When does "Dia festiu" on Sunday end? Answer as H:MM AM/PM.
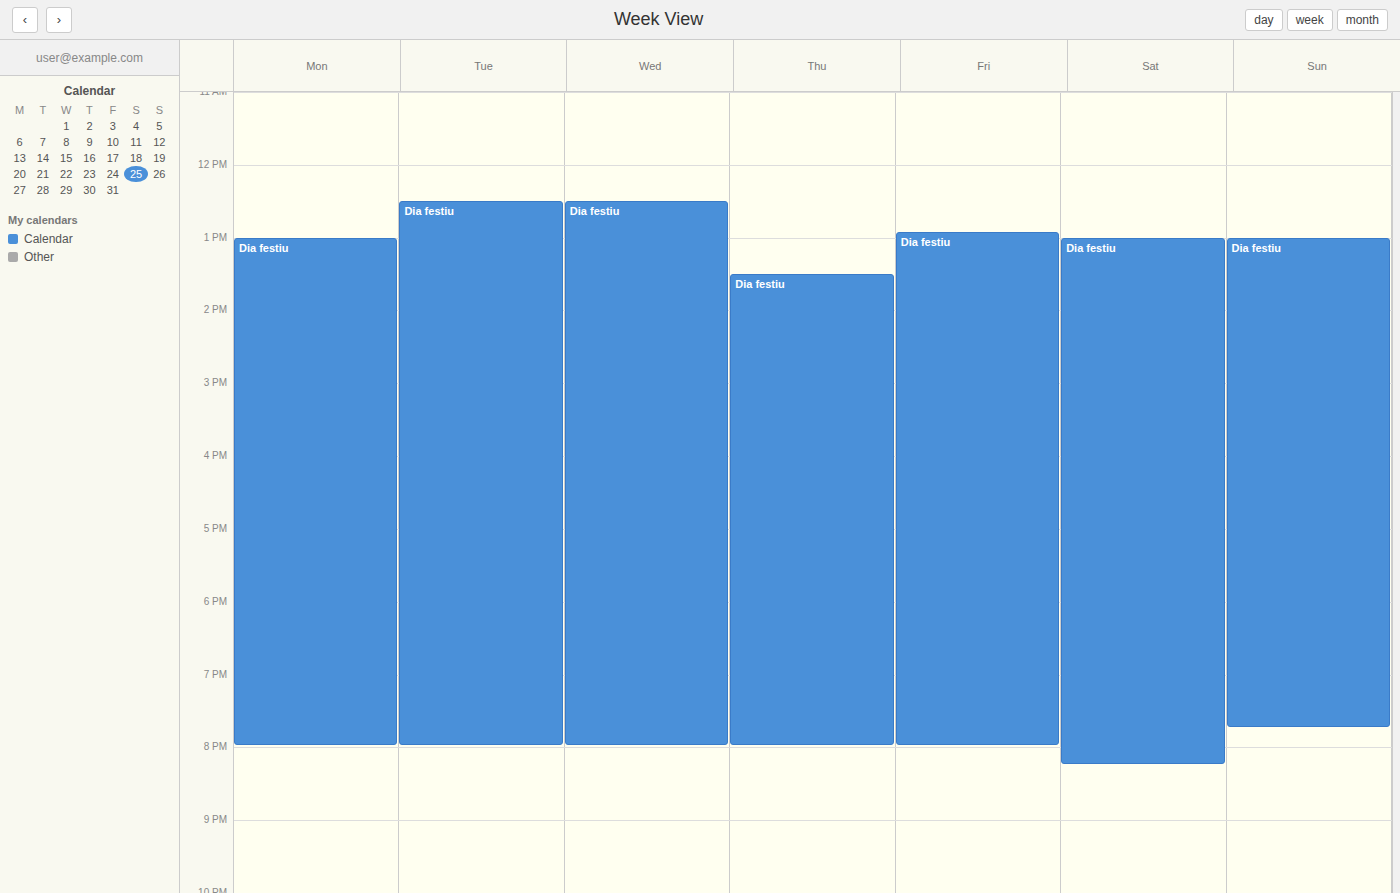
7:45 PM